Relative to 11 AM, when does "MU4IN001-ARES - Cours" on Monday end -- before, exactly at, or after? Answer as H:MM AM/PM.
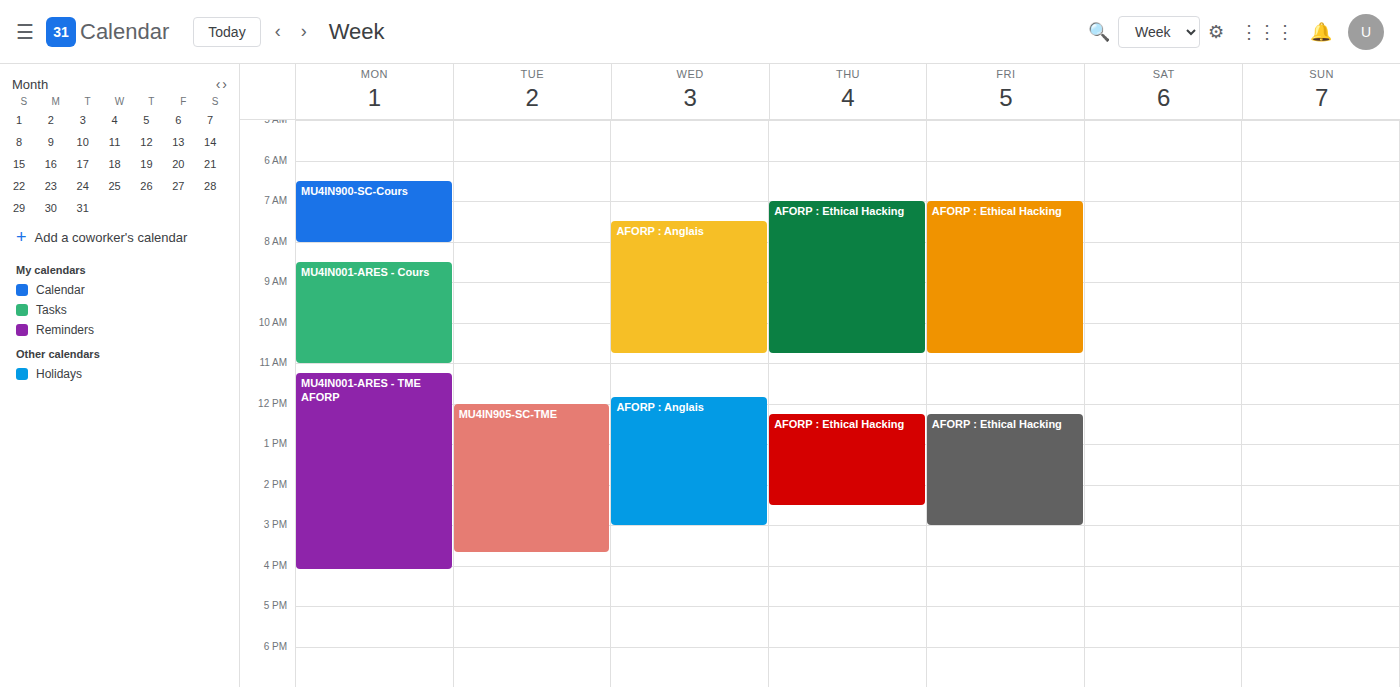
11:00 AM -- exactly at 11 AM, on the 11 AM line.